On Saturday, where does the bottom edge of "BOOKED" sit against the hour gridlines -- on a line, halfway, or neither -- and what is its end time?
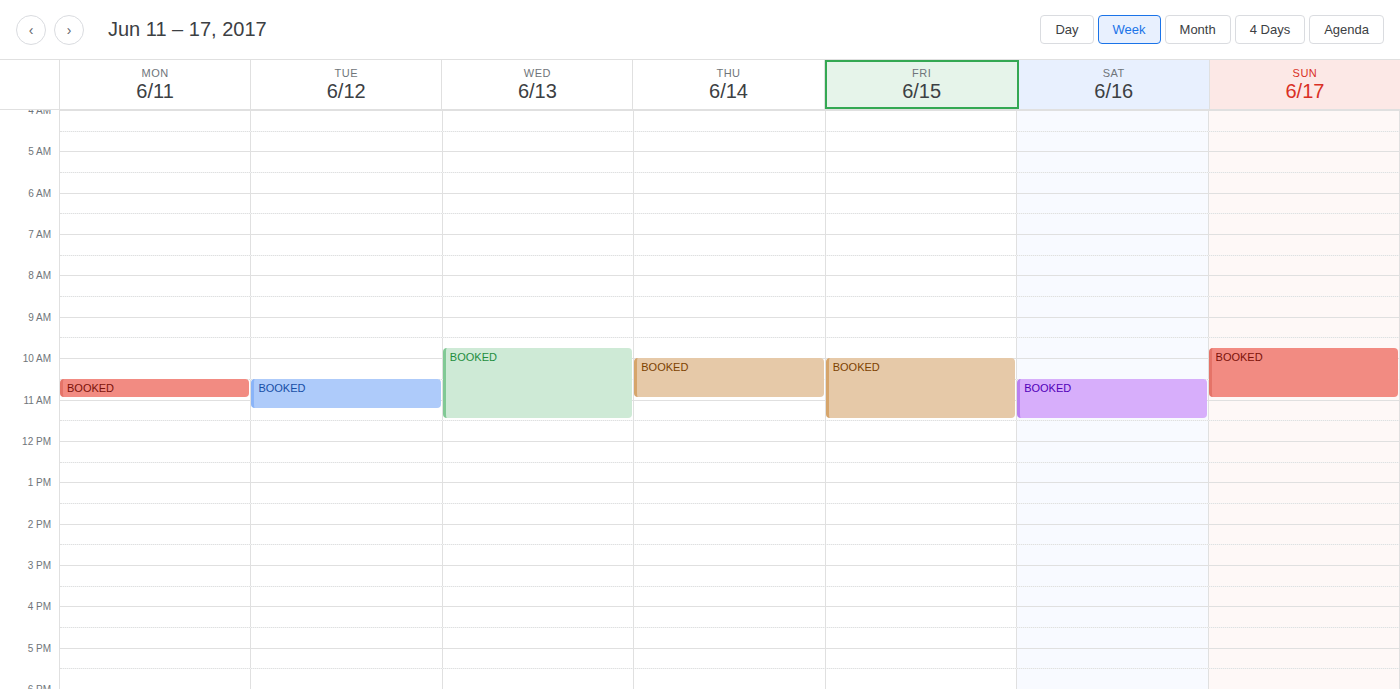
11:30 AM -- halfway between the 11 AM and 12 PM lines.